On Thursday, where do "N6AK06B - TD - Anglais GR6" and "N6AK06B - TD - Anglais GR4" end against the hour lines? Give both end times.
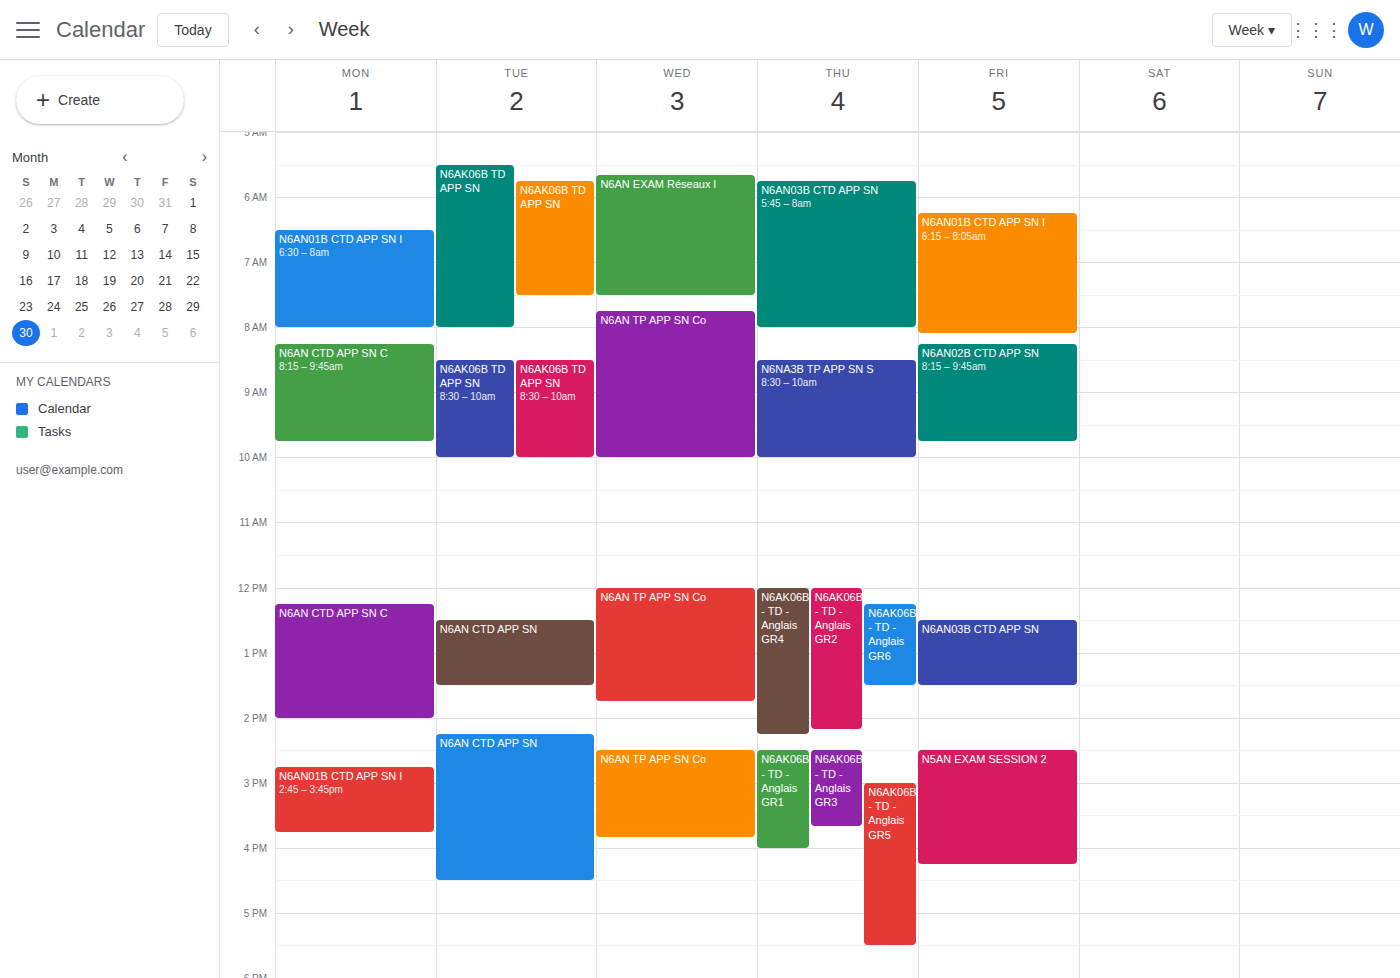
"N6AK06B - TD - Anglais GR6": 1:30 PM, halfway between the 1 PM and 2 PM lines. "N6AK06B - TD - Anglais GR4": 2:15 PM, neither: a quarter of the way from the 2 PM line to the 3 PM line.